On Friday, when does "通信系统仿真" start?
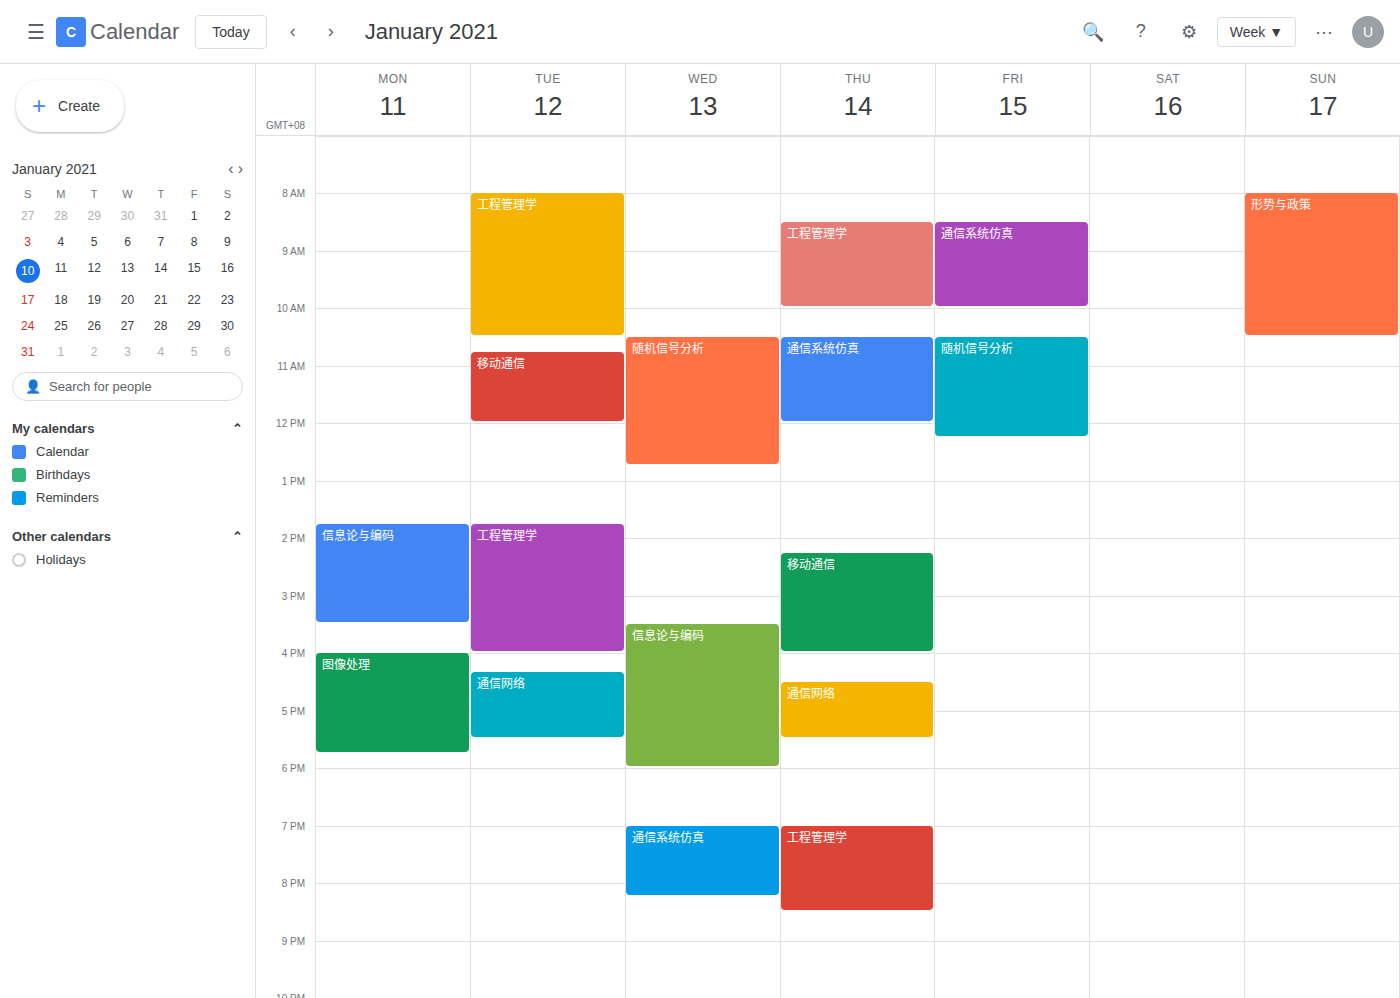
8:30 AM